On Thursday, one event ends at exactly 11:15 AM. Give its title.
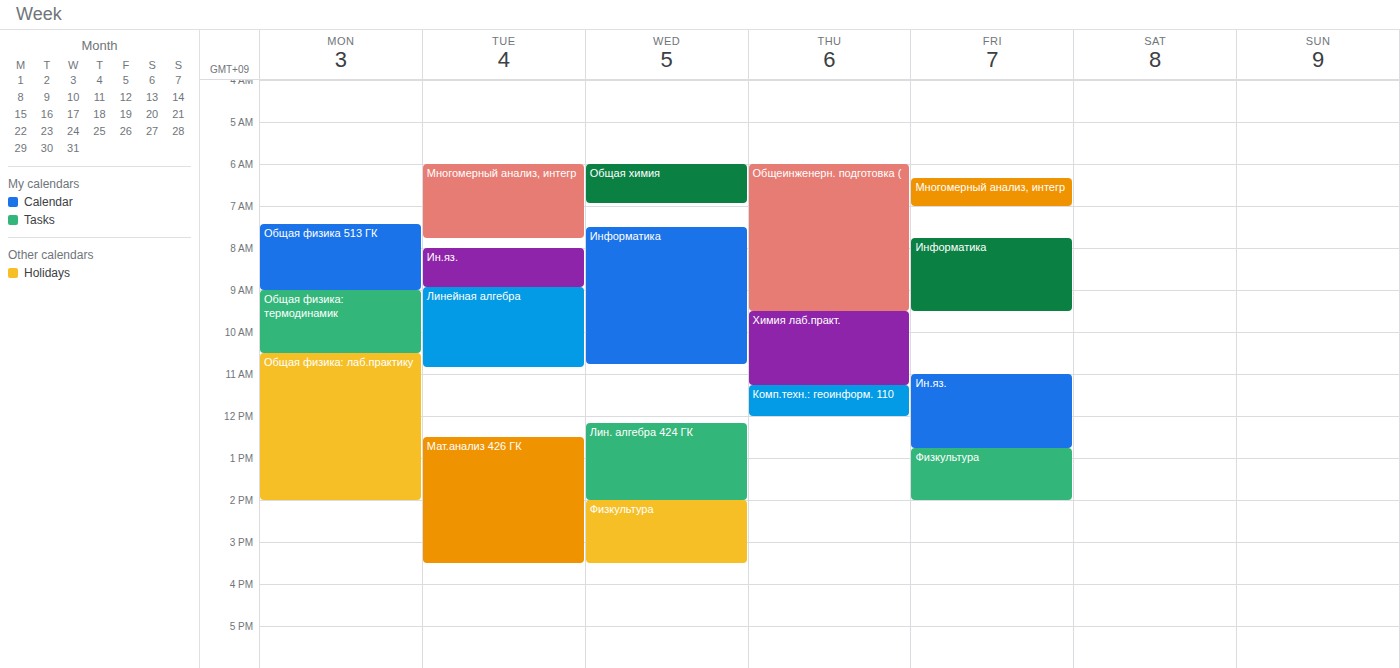
"Химия лаб.практ."